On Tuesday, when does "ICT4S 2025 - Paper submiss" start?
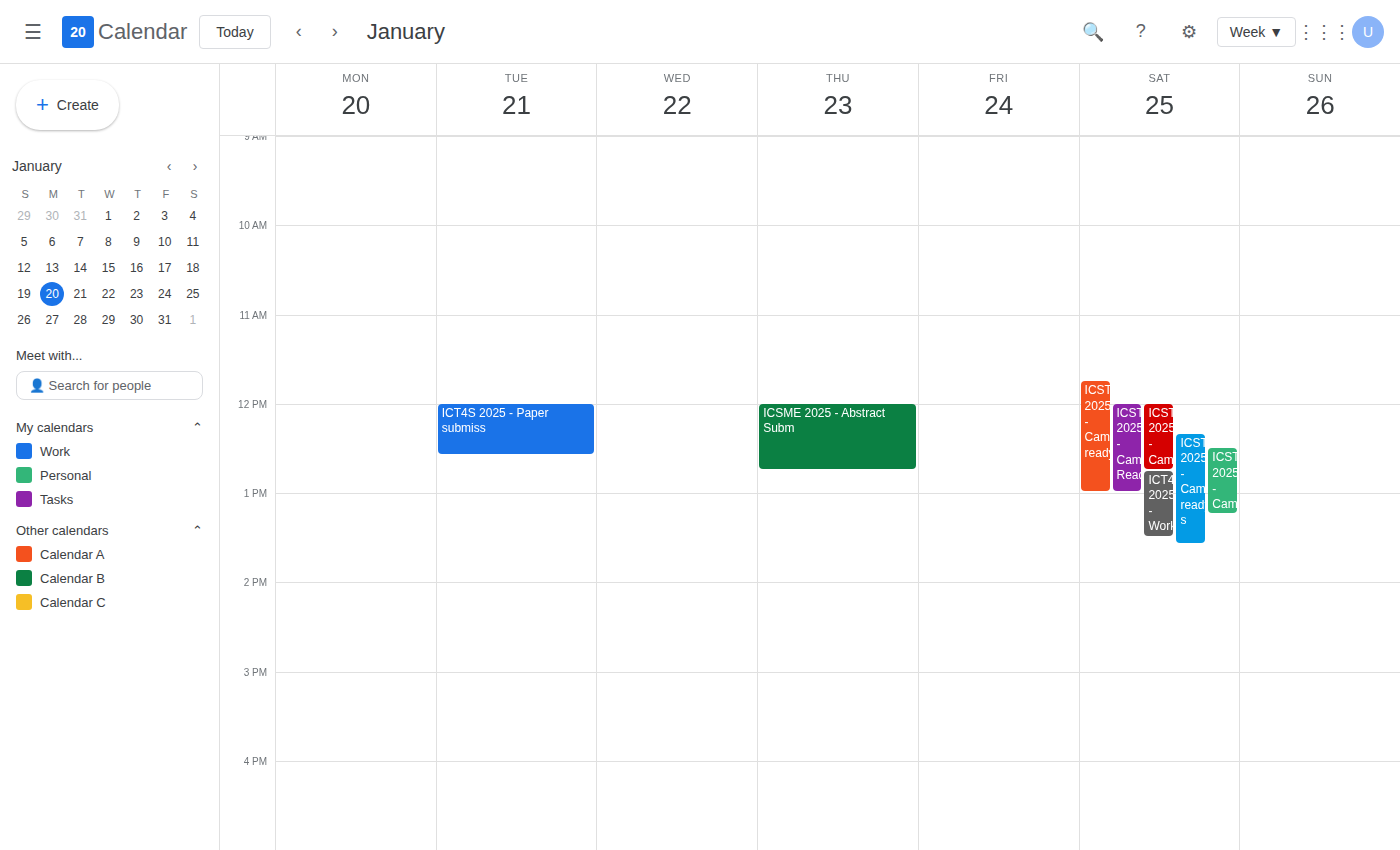
12:00 PM